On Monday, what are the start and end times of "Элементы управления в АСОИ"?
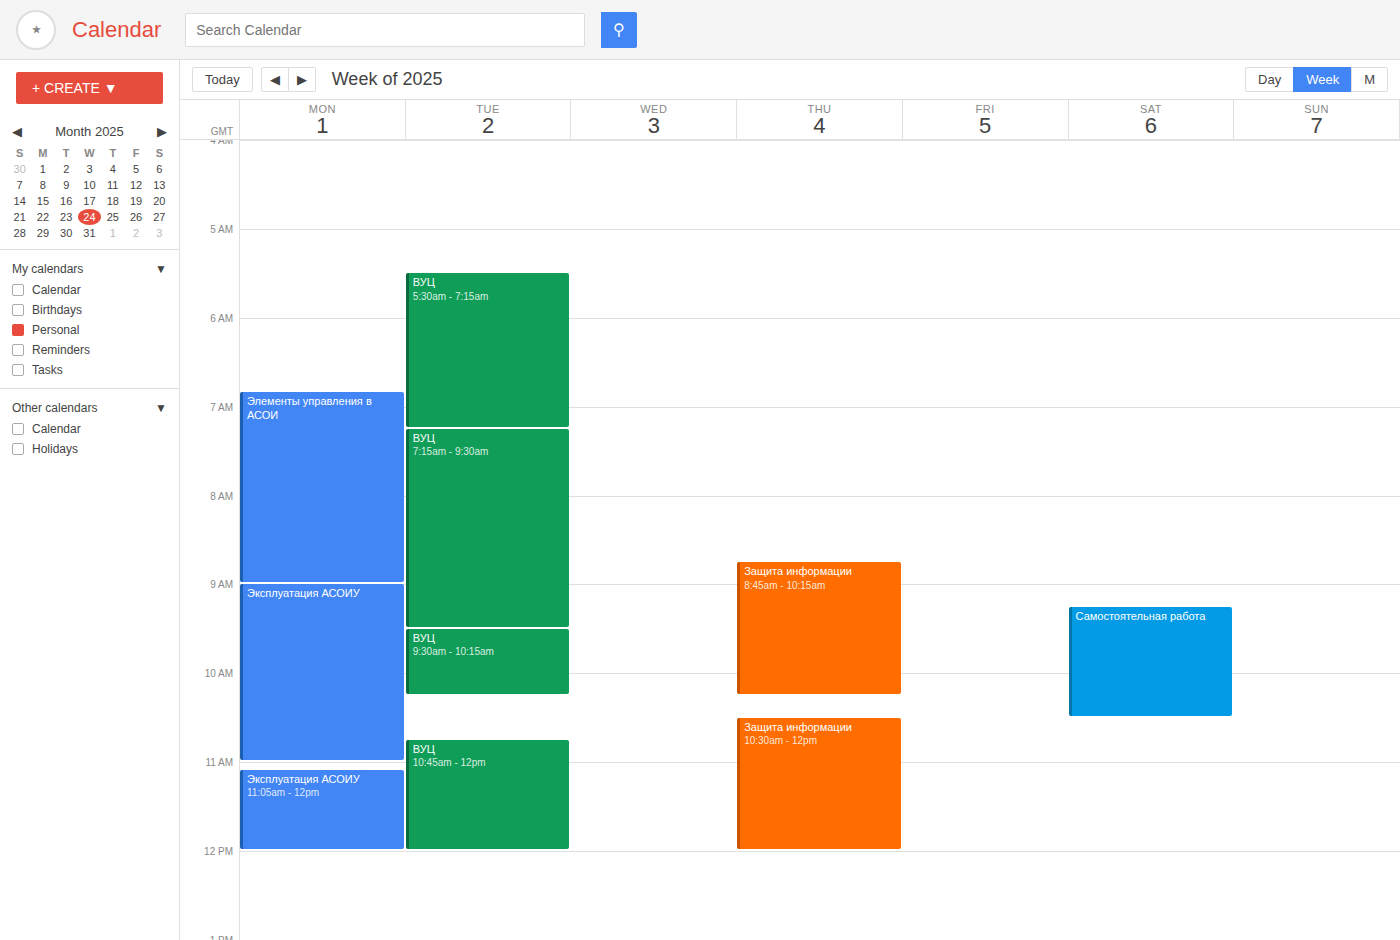
6:50 AM to 9:00 AM